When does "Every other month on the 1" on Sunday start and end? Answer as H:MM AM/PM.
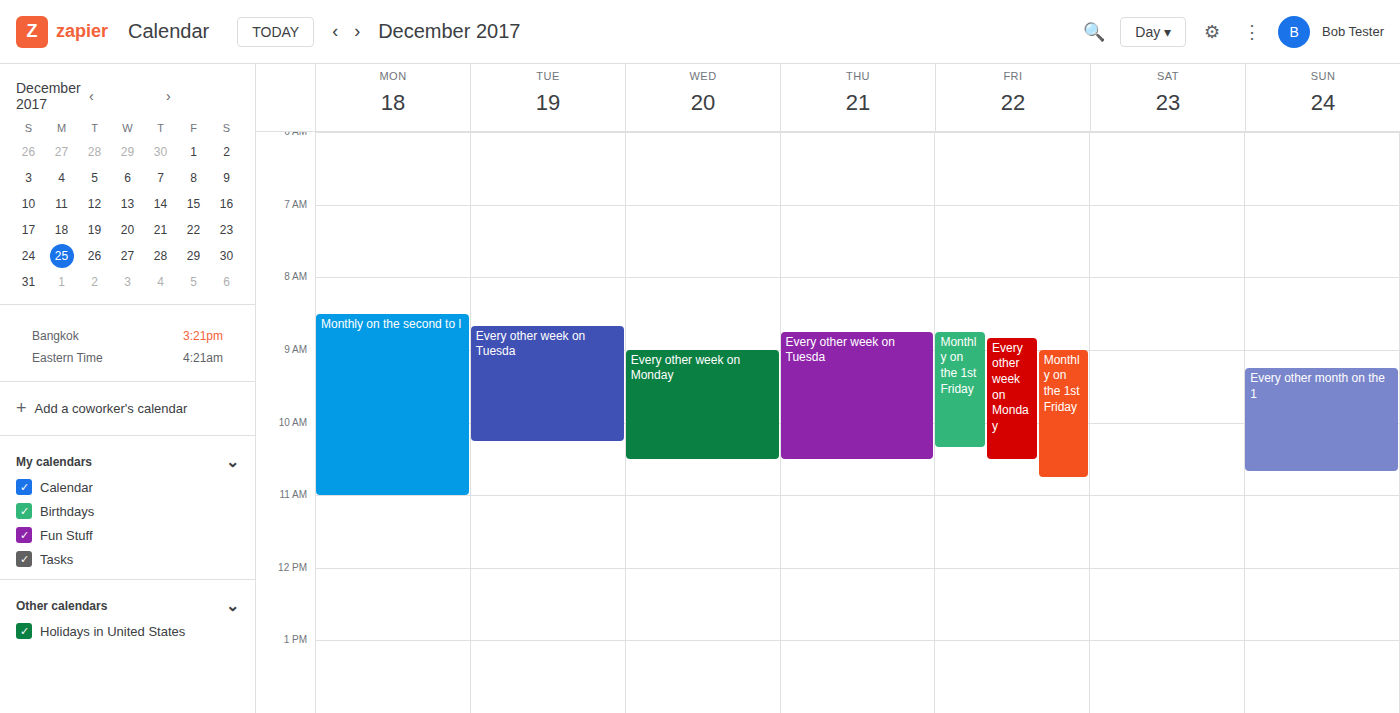
9:15 AM to 10:40 AM